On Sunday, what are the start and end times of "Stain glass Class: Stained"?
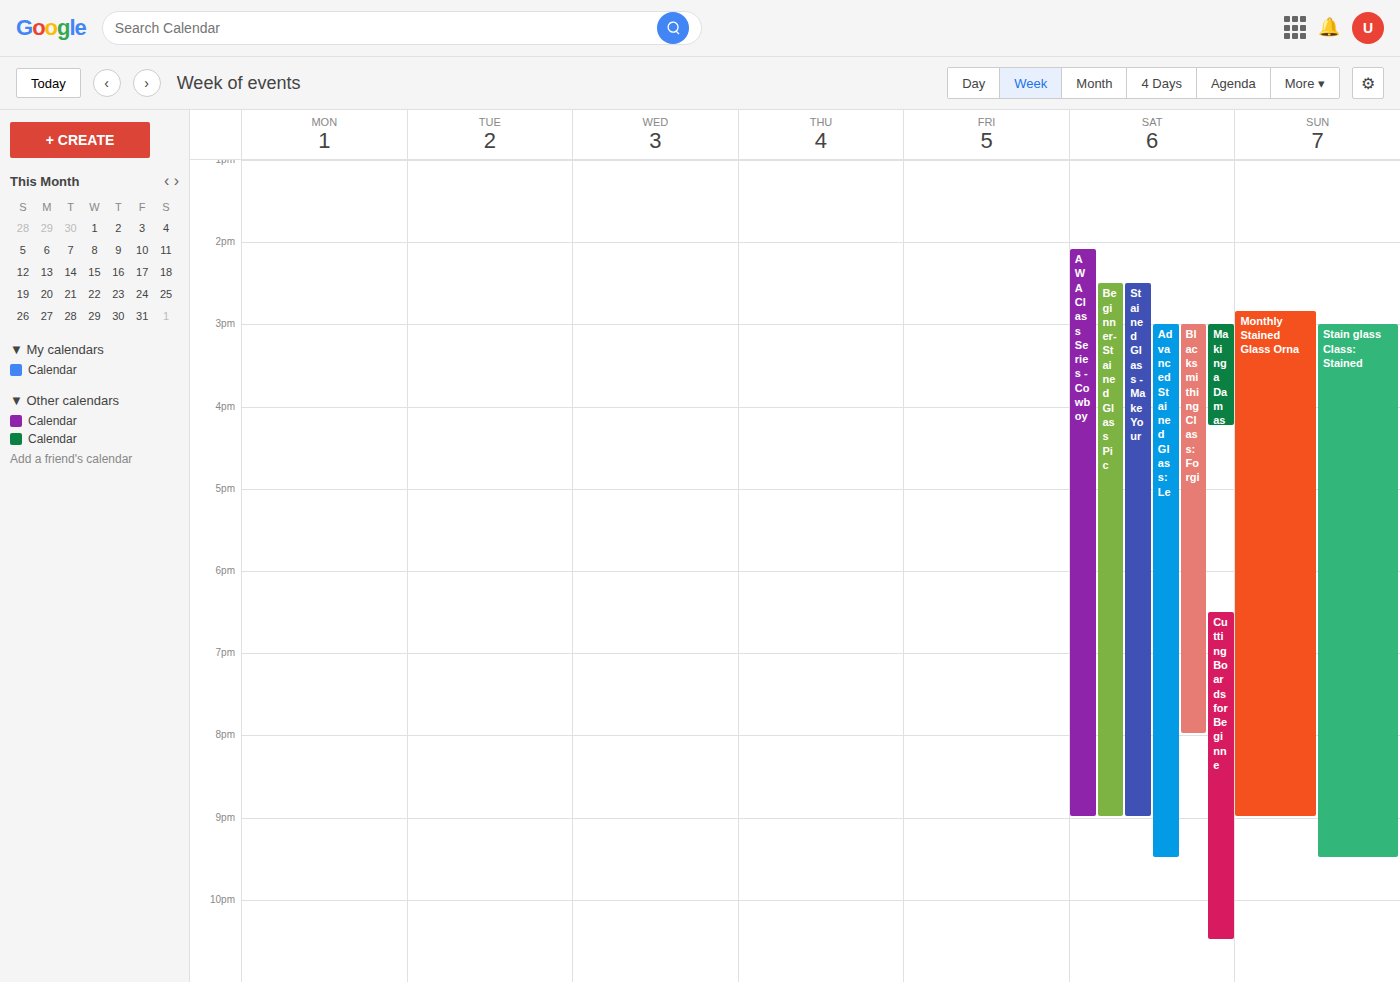
3:00 PM to 9:30 PM